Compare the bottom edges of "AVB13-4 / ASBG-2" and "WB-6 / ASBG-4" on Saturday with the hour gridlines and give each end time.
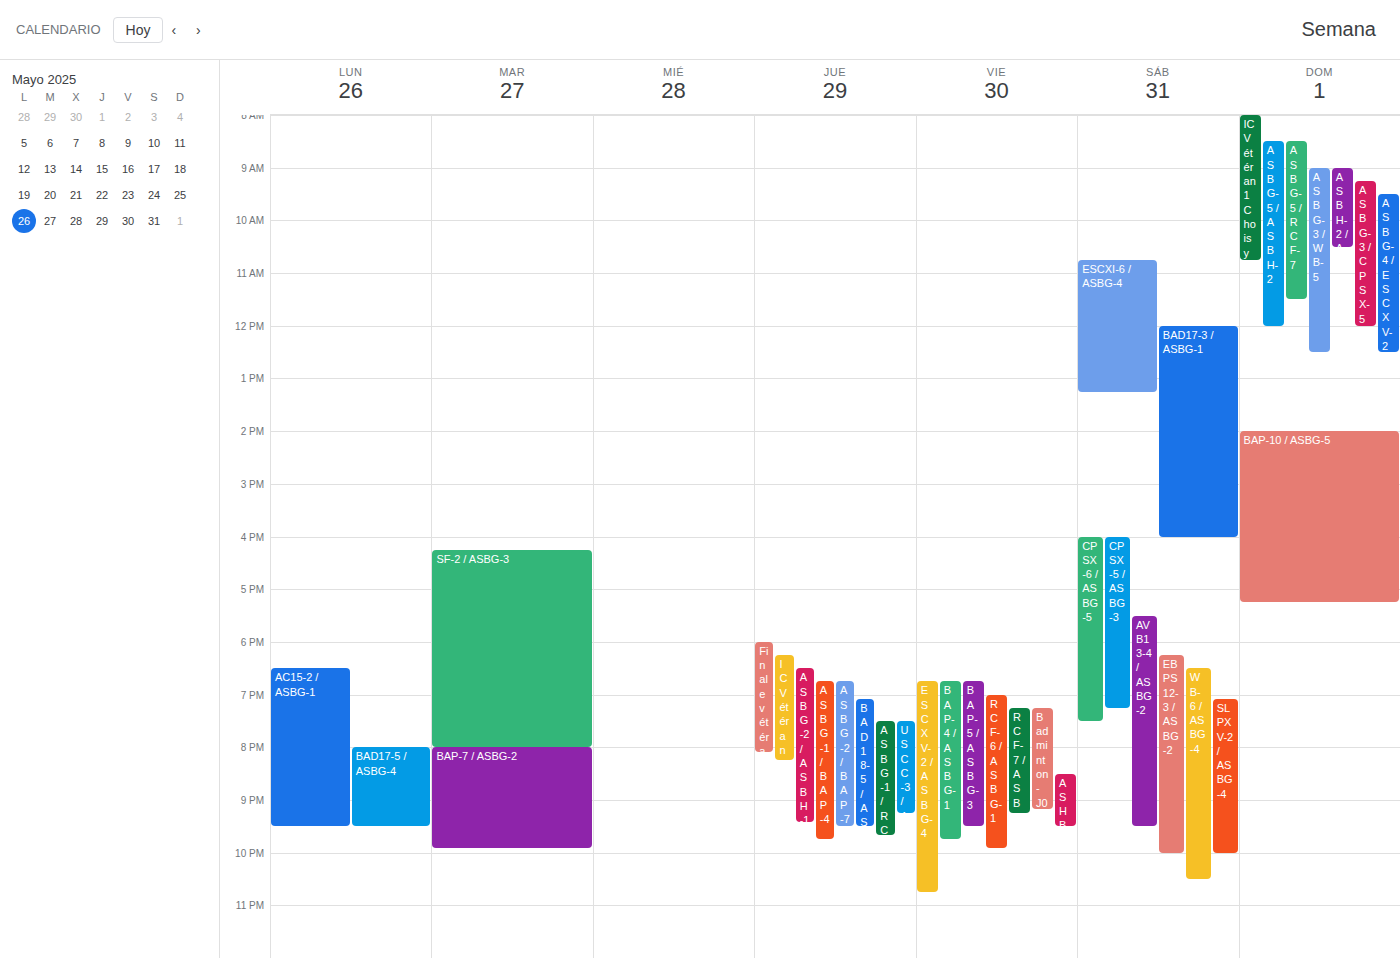
"AVB13-4 / ASBG-2": 21:30, halfway between the 21:00 and 22:00 lines. "WB-6 / ASBG-4": 22:30, halfway between the 22:00 and 23:00 lines.